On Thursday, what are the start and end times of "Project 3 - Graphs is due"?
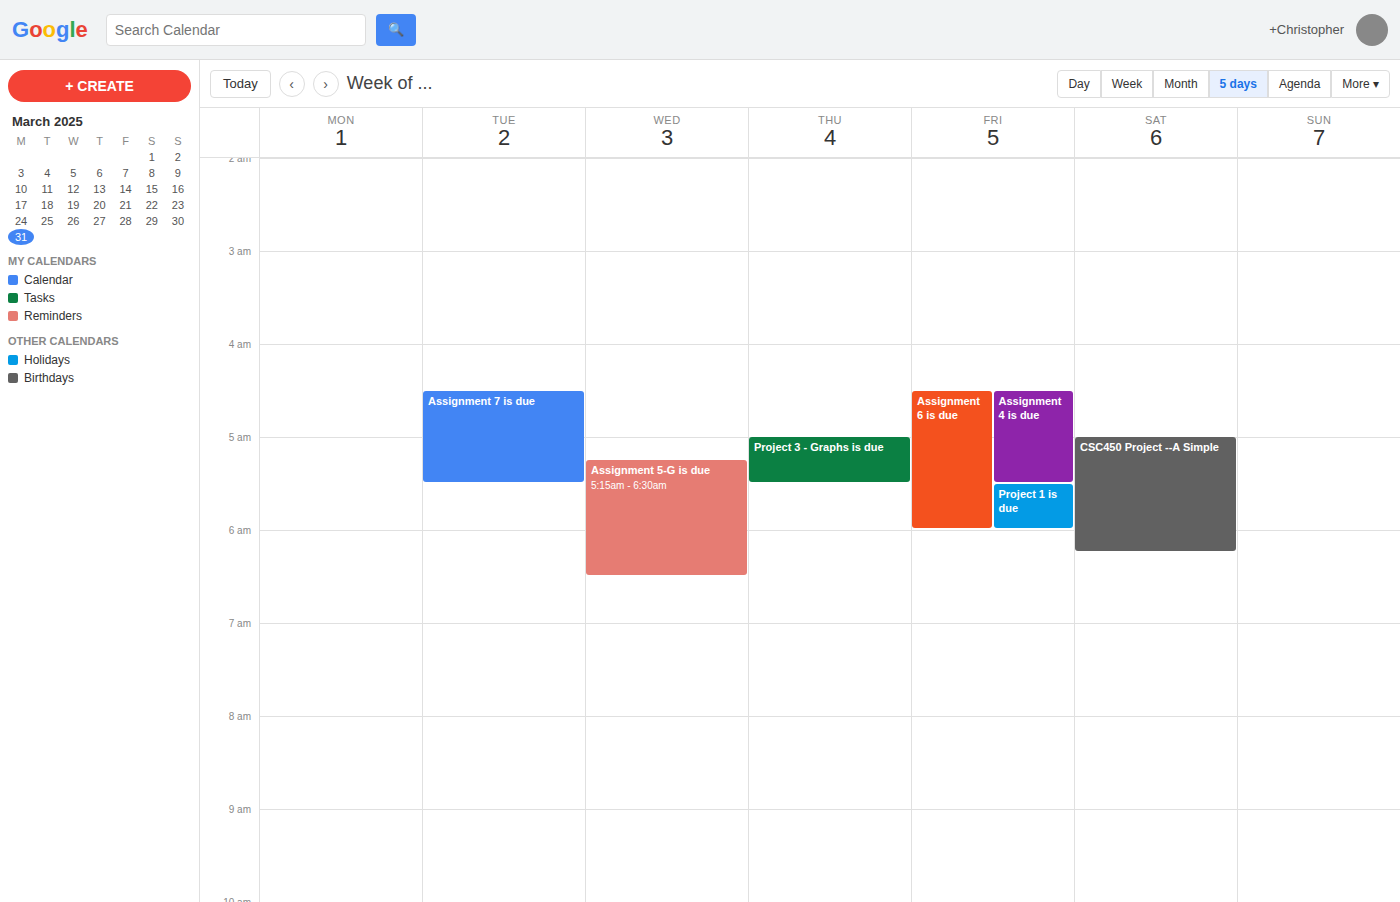
5:00 AM to 5:30 AM